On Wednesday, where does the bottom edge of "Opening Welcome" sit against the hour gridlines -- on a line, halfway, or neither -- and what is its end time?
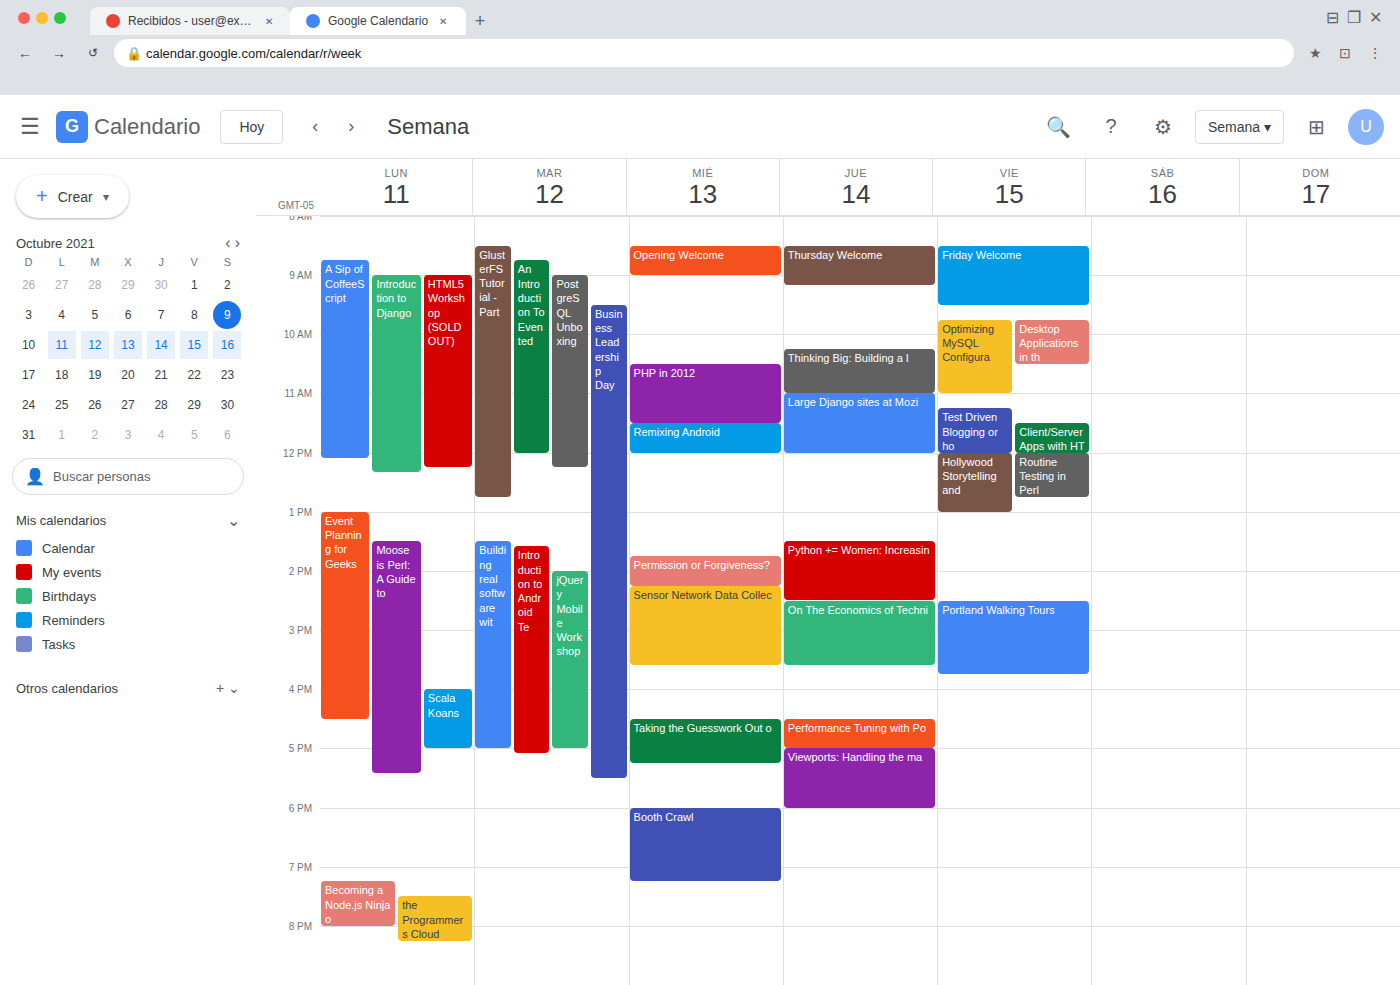
09:00 -- exactly on the 09:00 line.